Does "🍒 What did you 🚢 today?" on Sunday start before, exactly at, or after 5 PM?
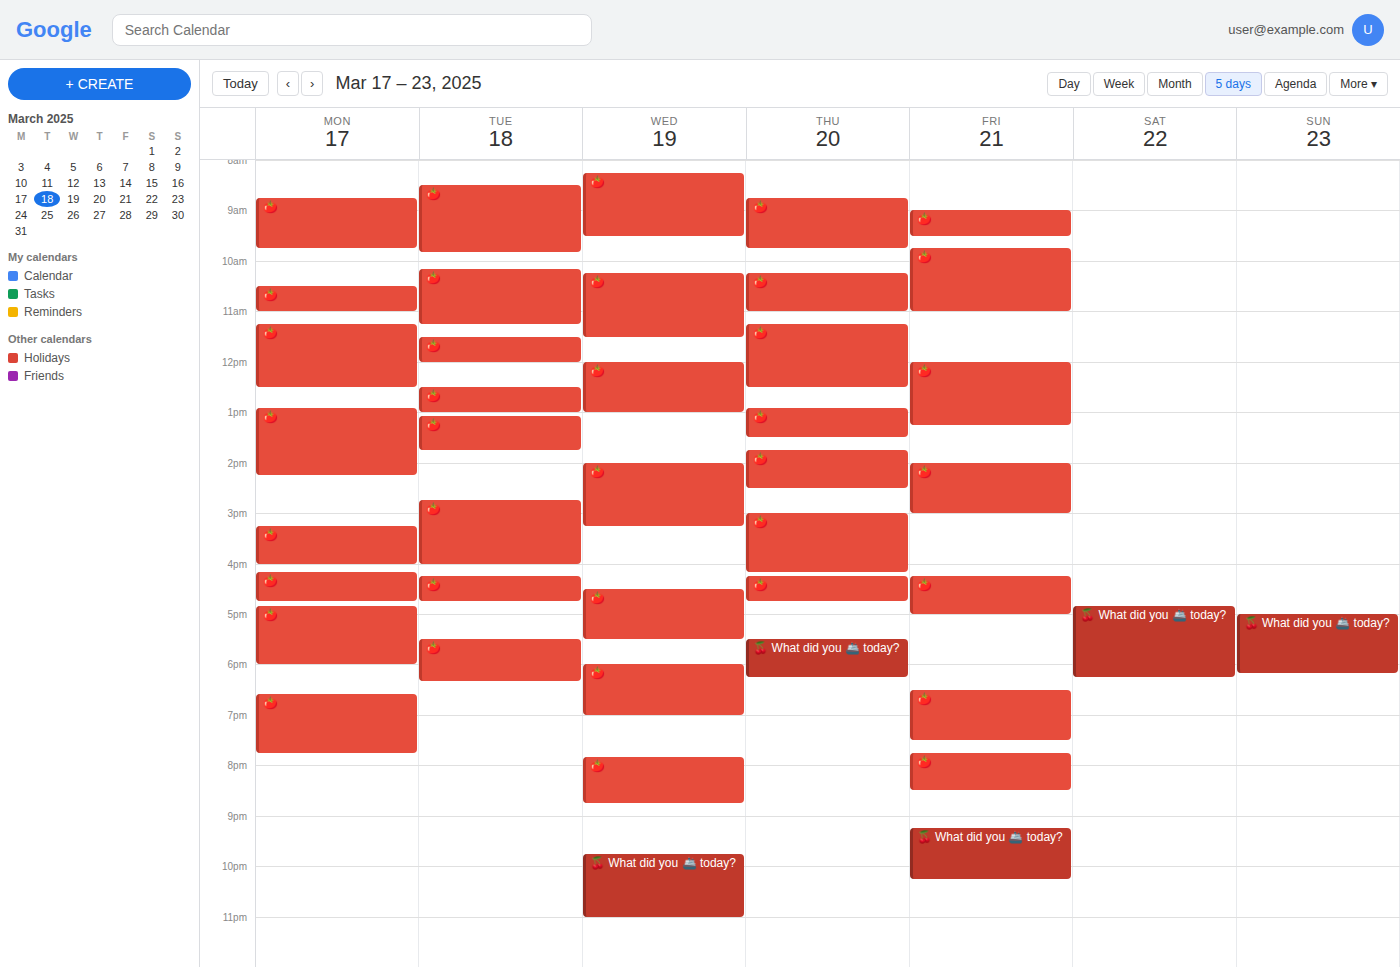
5:00 PM -- exactly at 5 PM, on the 5 PM line.